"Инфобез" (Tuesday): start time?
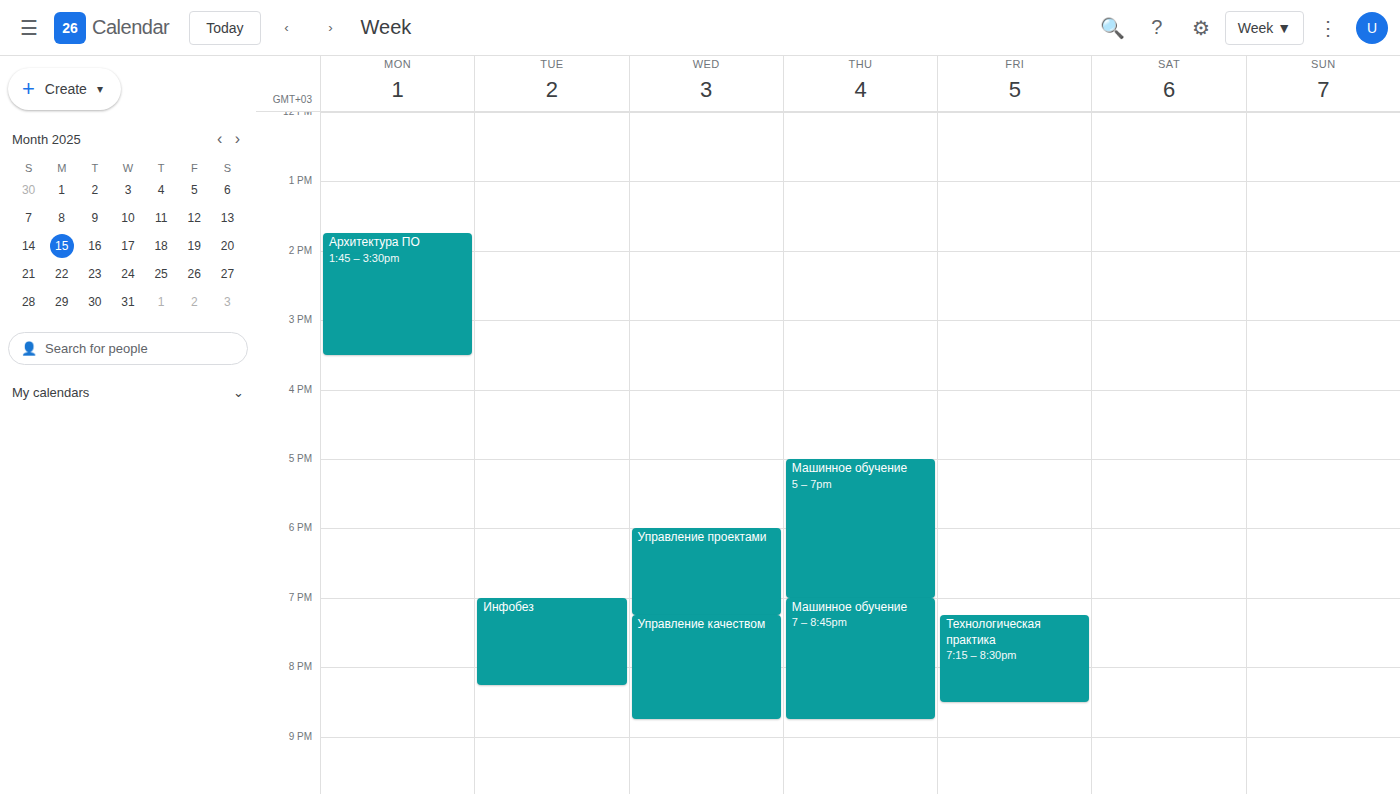
7:00 PM